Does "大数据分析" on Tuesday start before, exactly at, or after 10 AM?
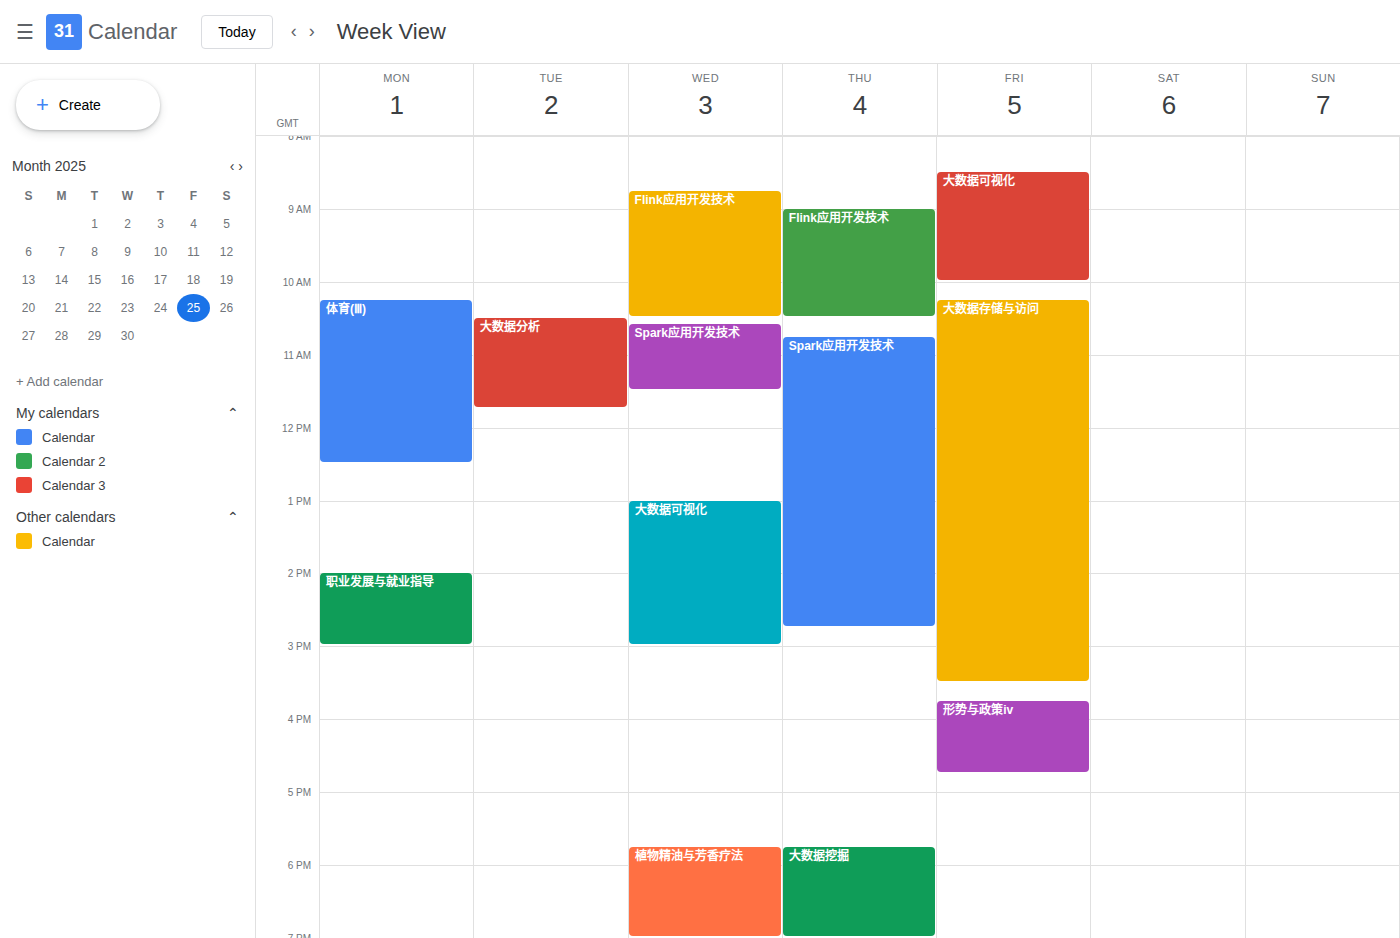
10:30 AM -- after 10 AM, 30 minutes below the 10 AM line.